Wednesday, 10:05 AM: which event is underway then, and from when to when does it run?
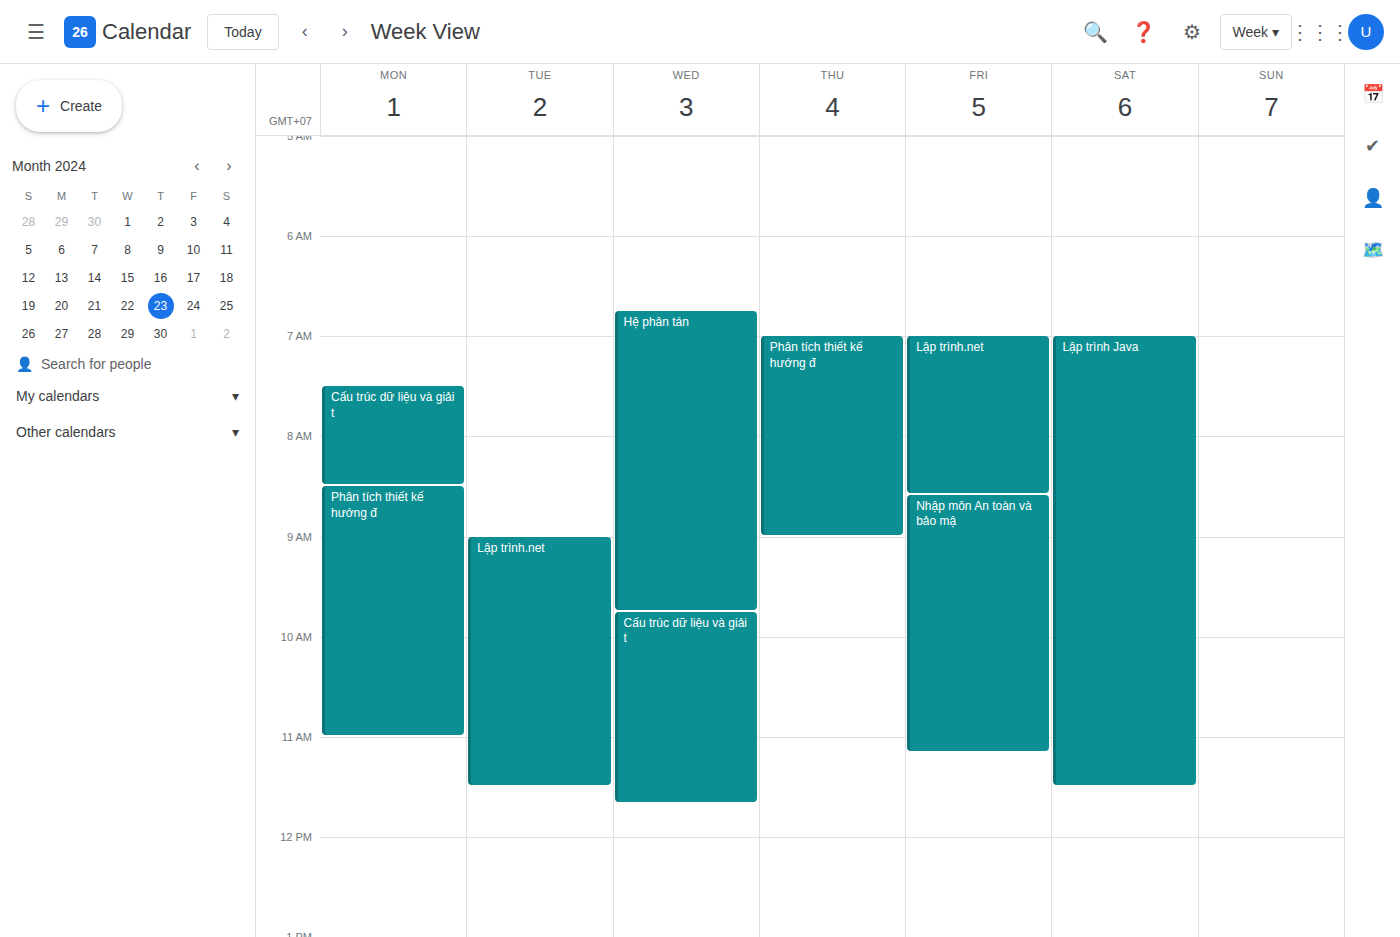
"Cấu trúc dữ liệu và giải t", 9:45 AM to 11:40 AM